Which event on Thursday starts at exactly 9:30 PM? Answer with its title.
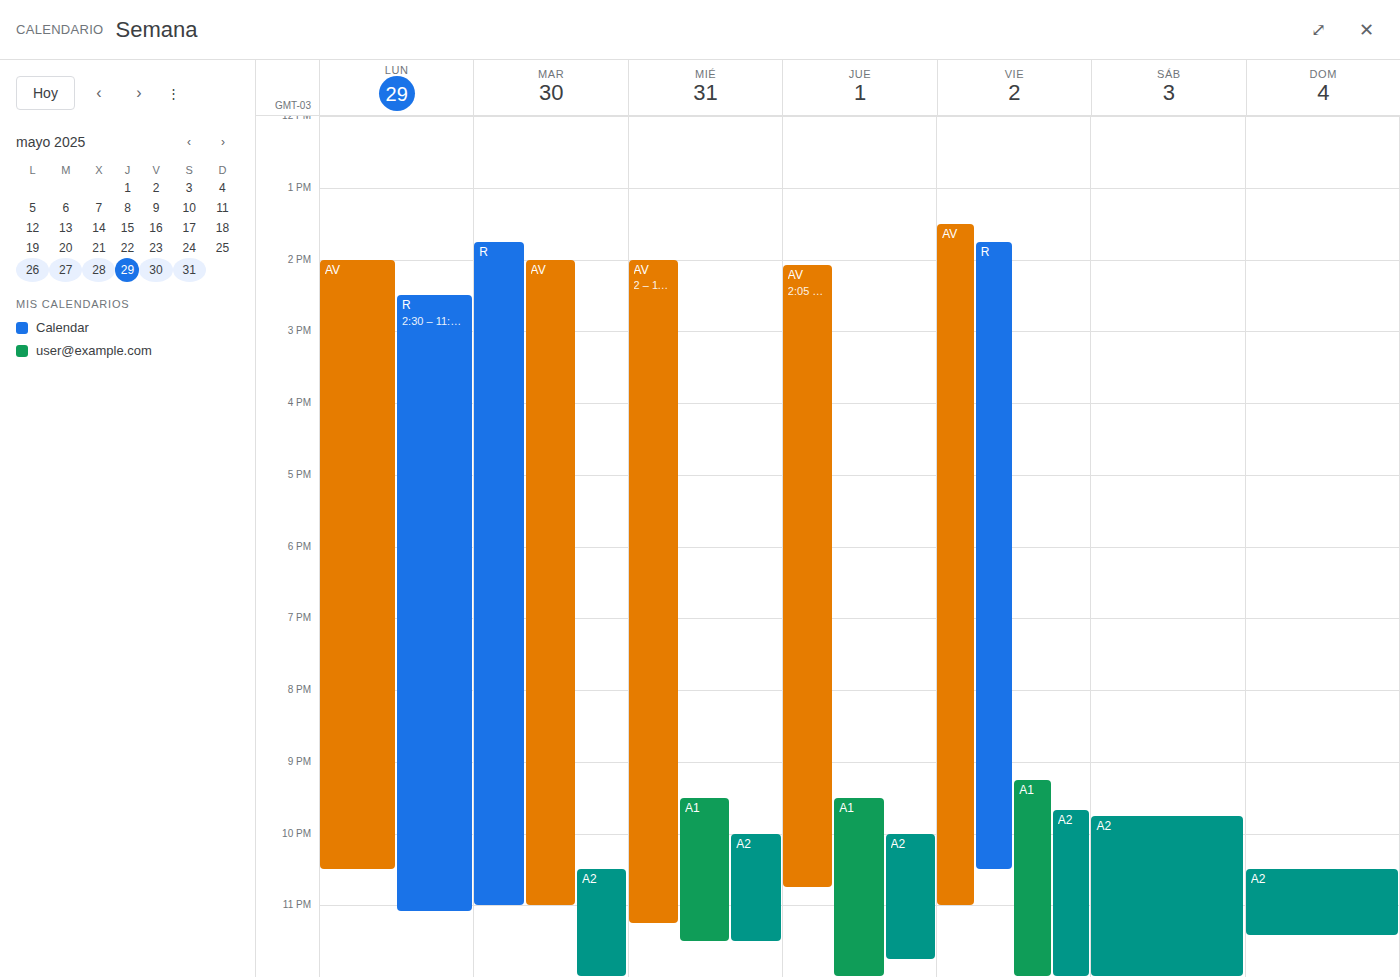
"A1"